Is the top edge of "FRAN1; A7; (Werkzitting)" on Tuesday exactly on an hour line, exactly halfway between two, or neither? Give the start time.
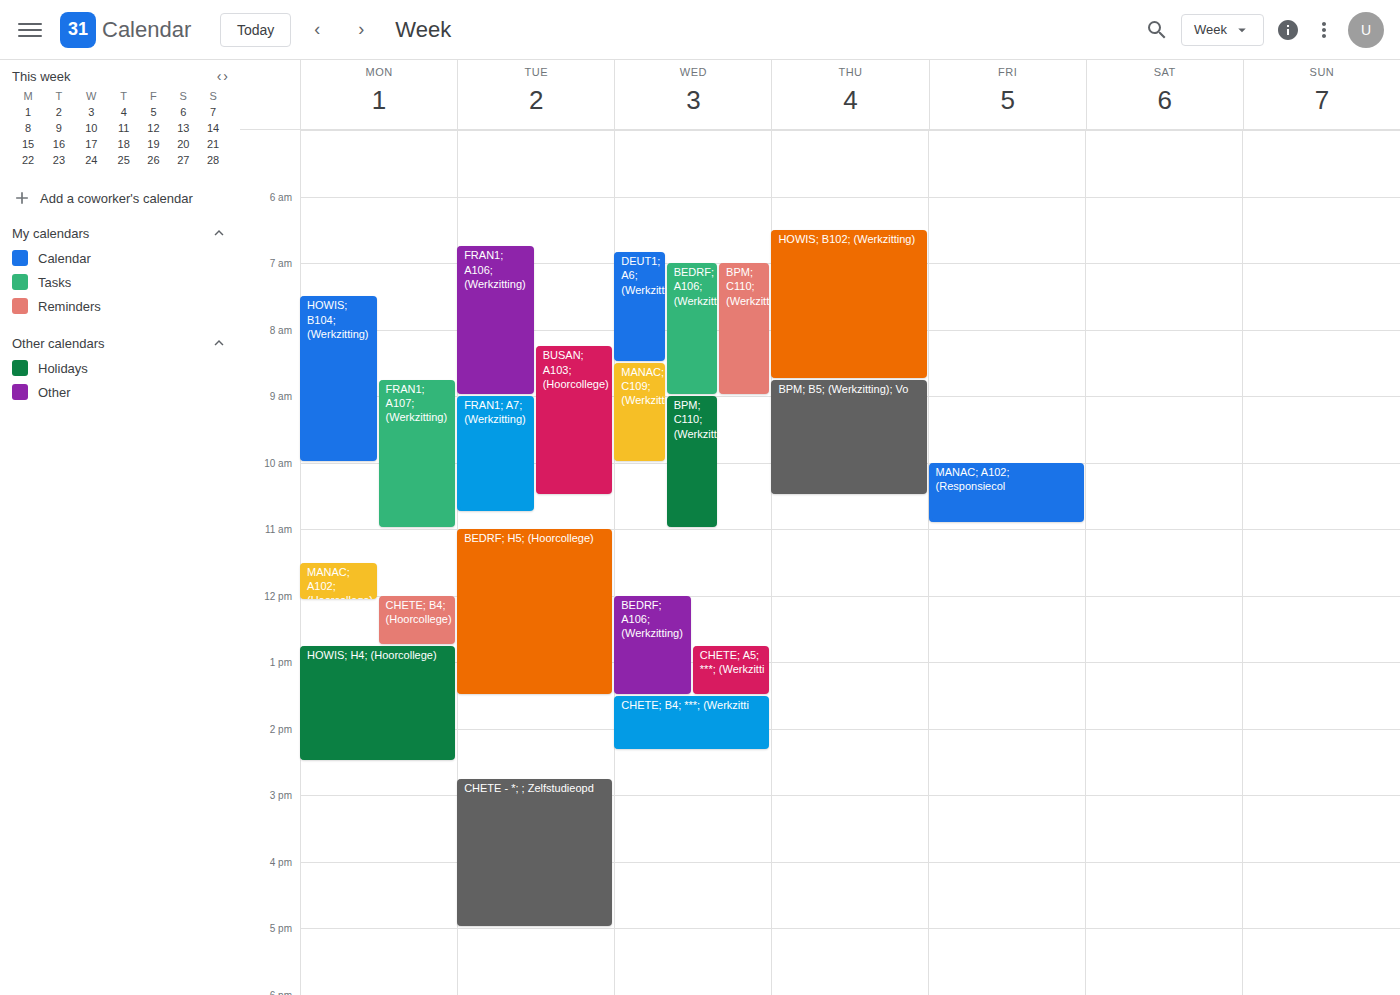
9:00 AM -- exactly on the 9 AM line.